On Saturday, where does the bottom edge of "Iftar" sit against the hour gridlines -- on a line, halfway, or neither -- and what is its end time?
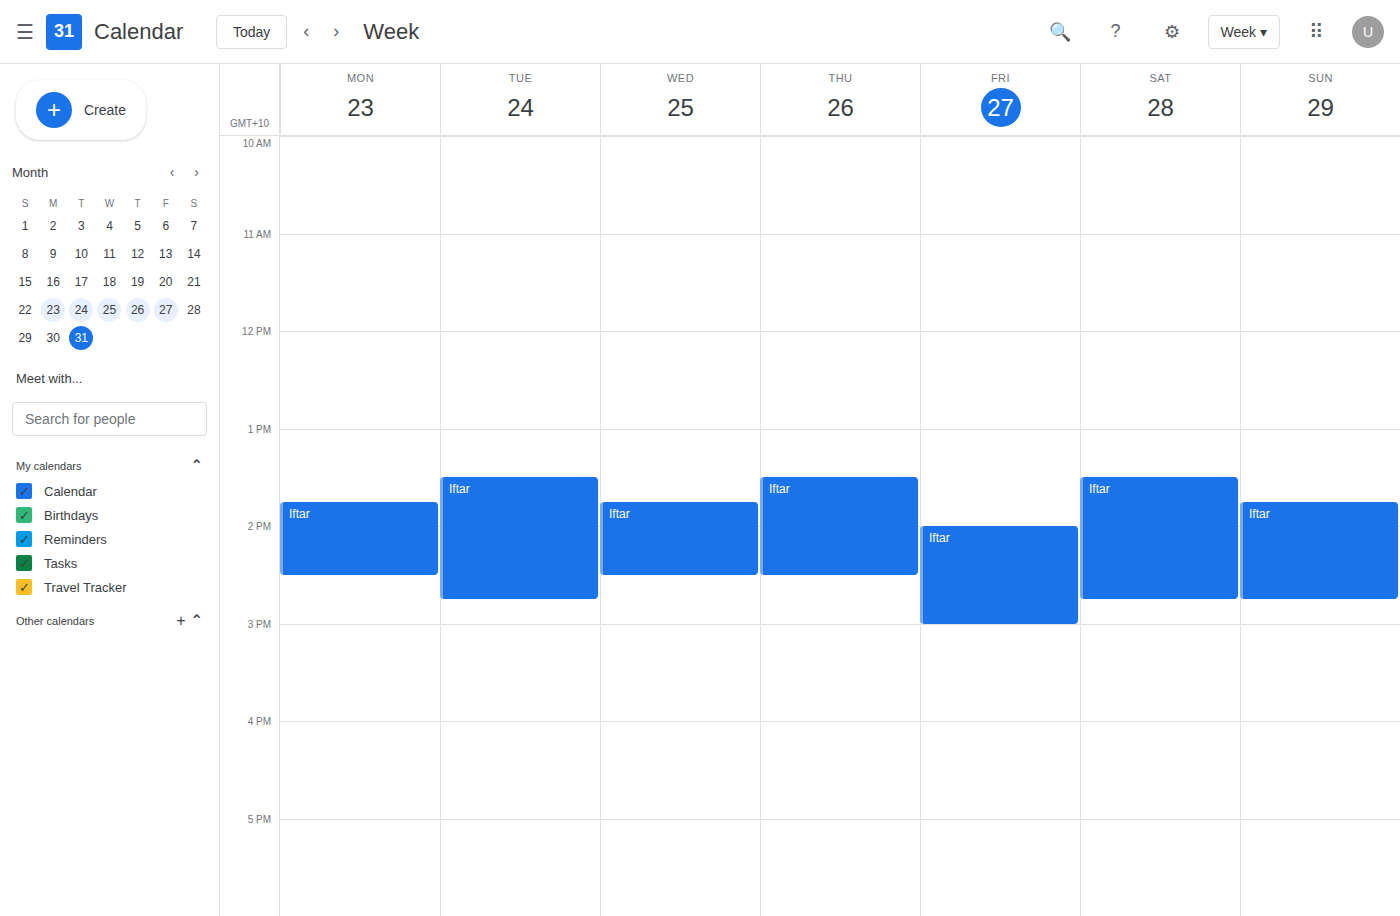
2:45 PM -- neither: three quarters of the way from the 2 PM line to the 3 PM line.